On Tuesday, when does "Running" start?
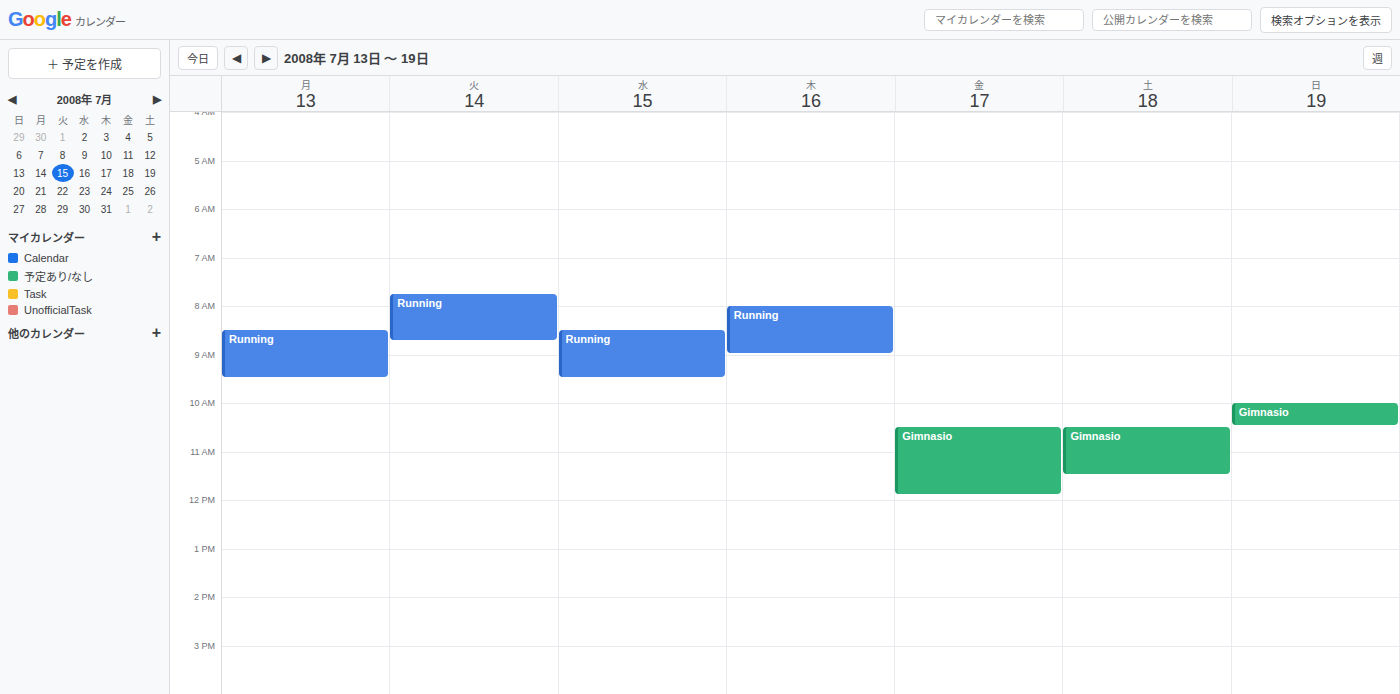
7:45 AM